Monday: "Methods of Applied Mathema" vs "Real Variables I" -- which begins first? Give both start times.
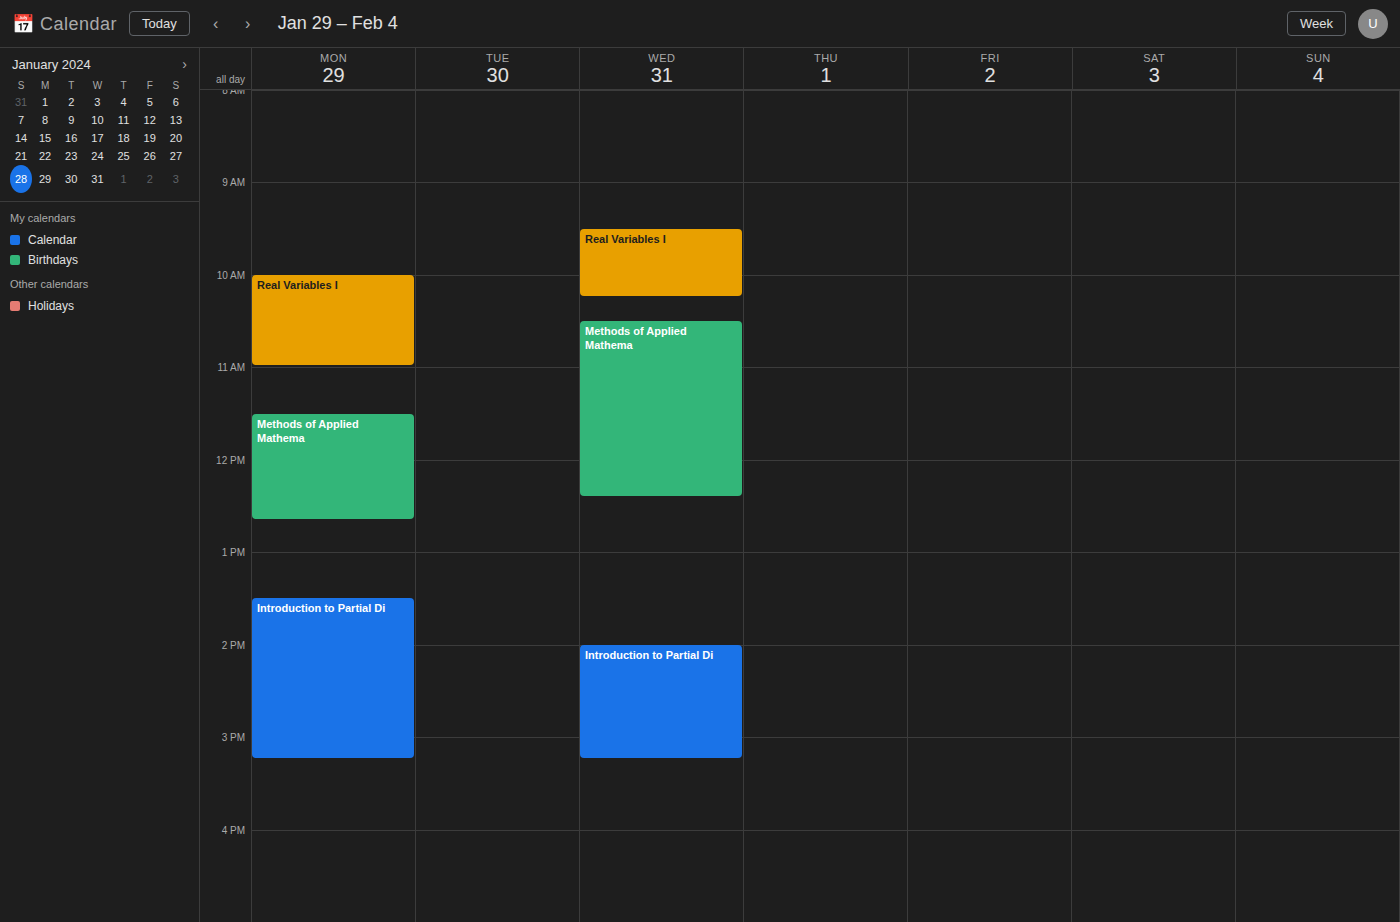
"Real Variables I" 10:00 AM; "Methods of Applied Mathema" 11:30 AM.